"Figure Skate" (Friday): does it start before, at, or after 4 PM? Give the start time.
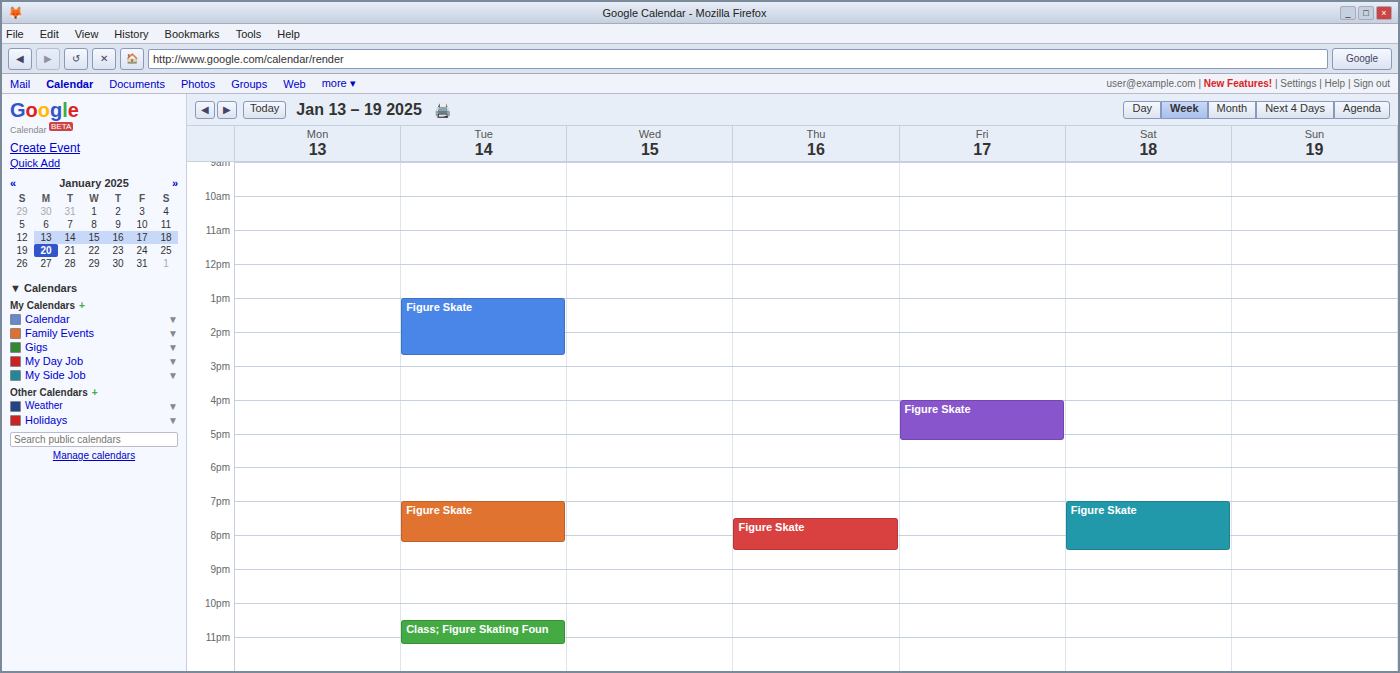
4:00 PM -- exactly at 4 PM, on the 4 PM line.